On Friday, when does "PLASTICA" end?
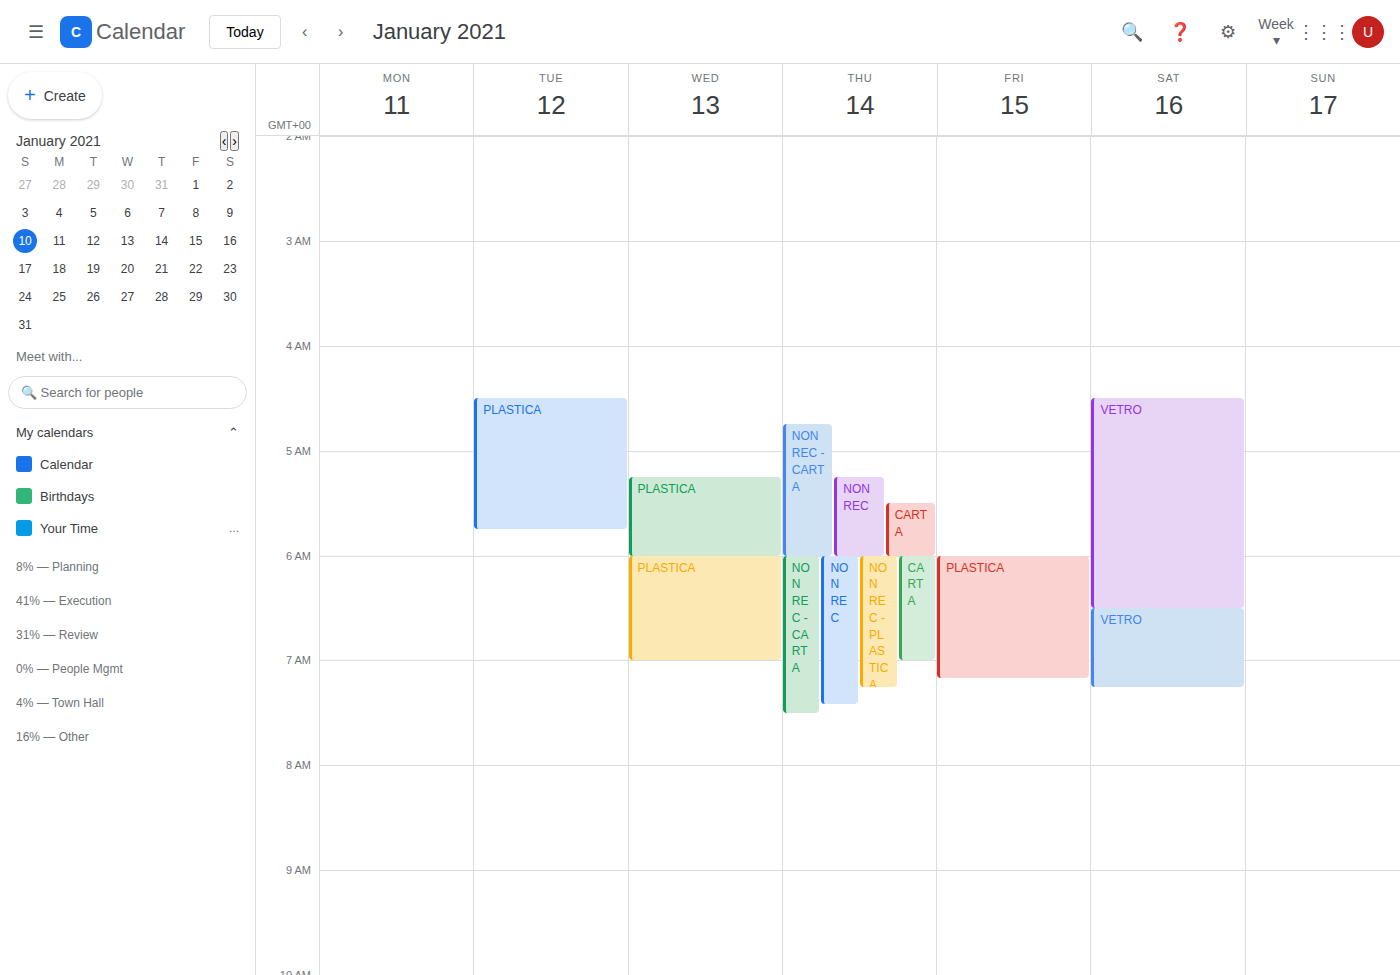
07:10